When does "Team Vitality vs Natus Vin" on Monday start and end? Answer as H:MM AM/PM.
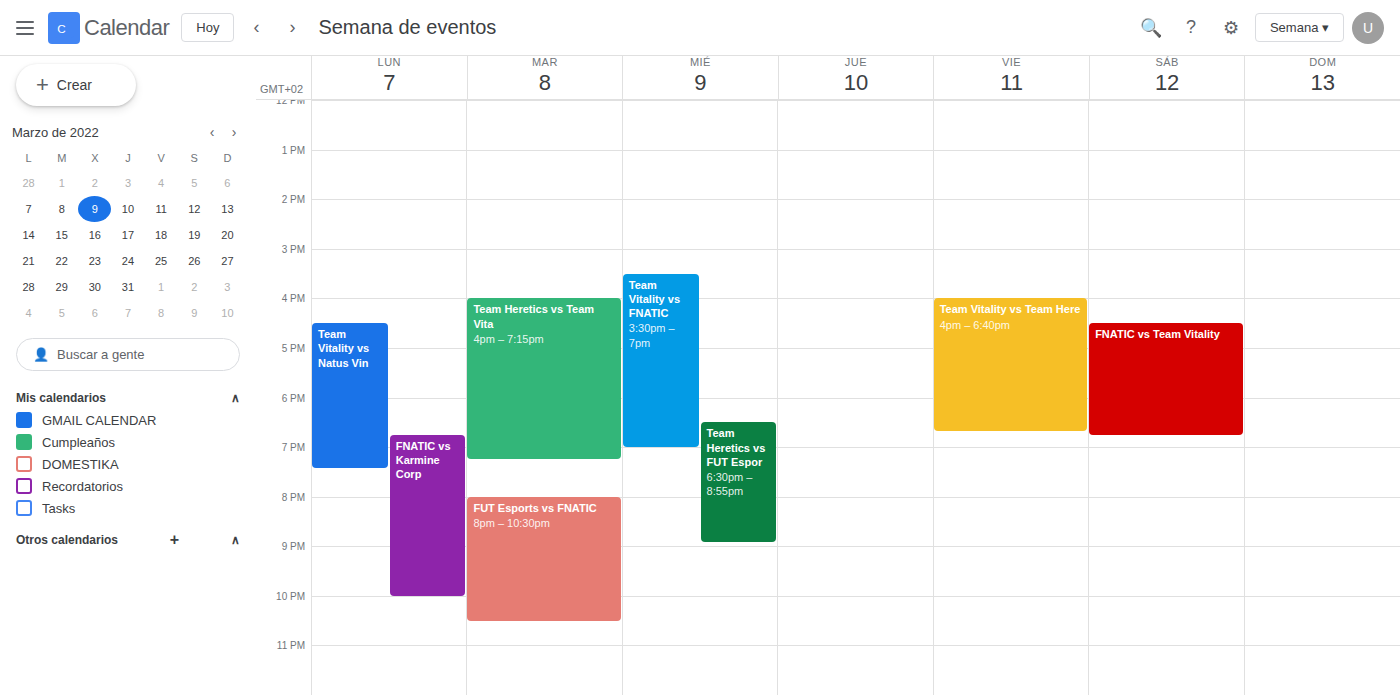
4:30 PM to 7:25 PM